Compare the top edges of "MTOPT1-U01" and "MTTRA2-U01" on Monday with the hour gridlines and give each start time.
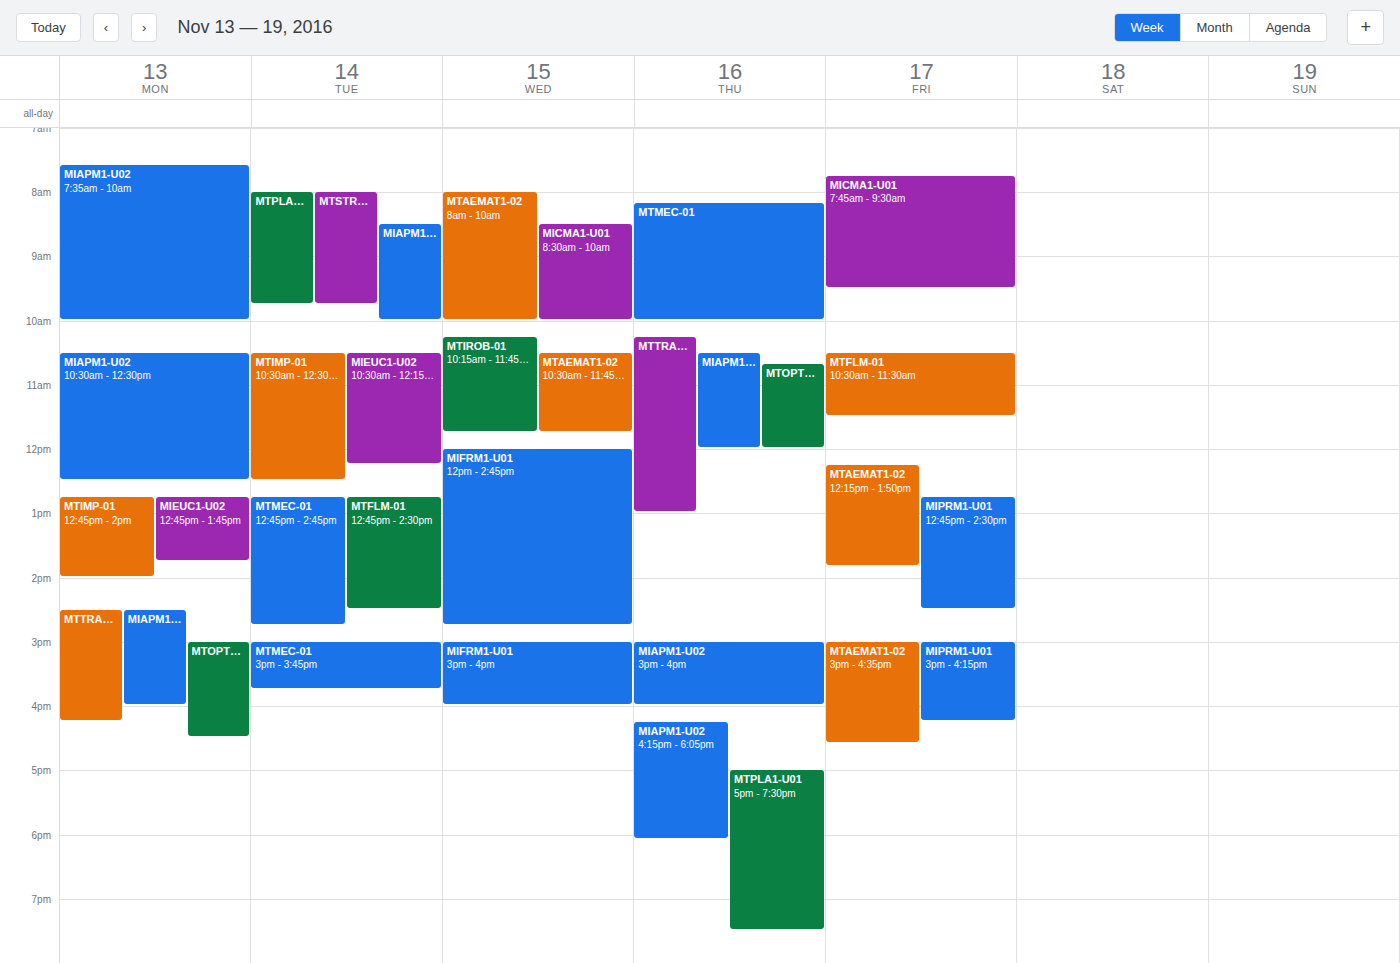
"MTOPT1-U01": 15:00, exactly on the 15:00 line. "MTTRA2-U01": 14:30, halfway between the 14:00 and 15:00 lines.